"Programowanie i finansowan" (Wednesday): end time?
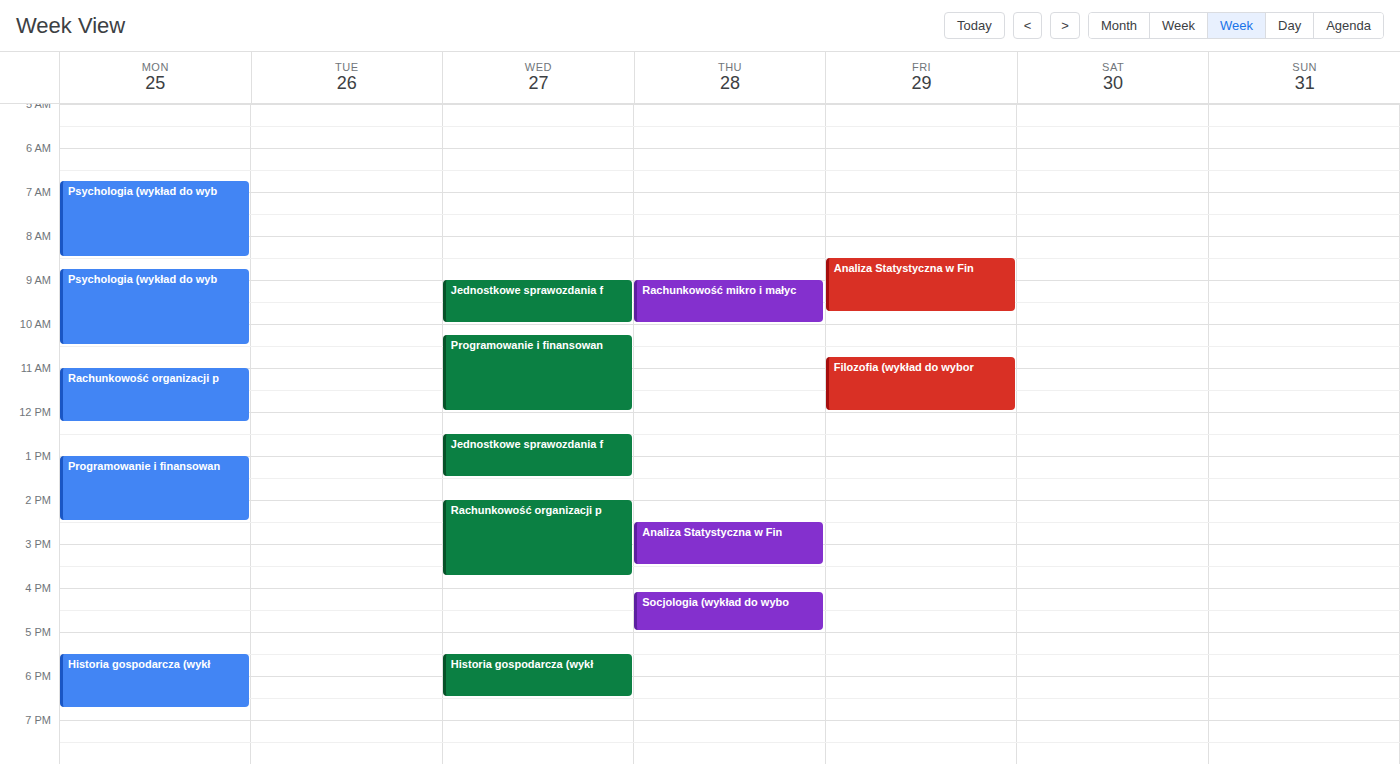
12:00